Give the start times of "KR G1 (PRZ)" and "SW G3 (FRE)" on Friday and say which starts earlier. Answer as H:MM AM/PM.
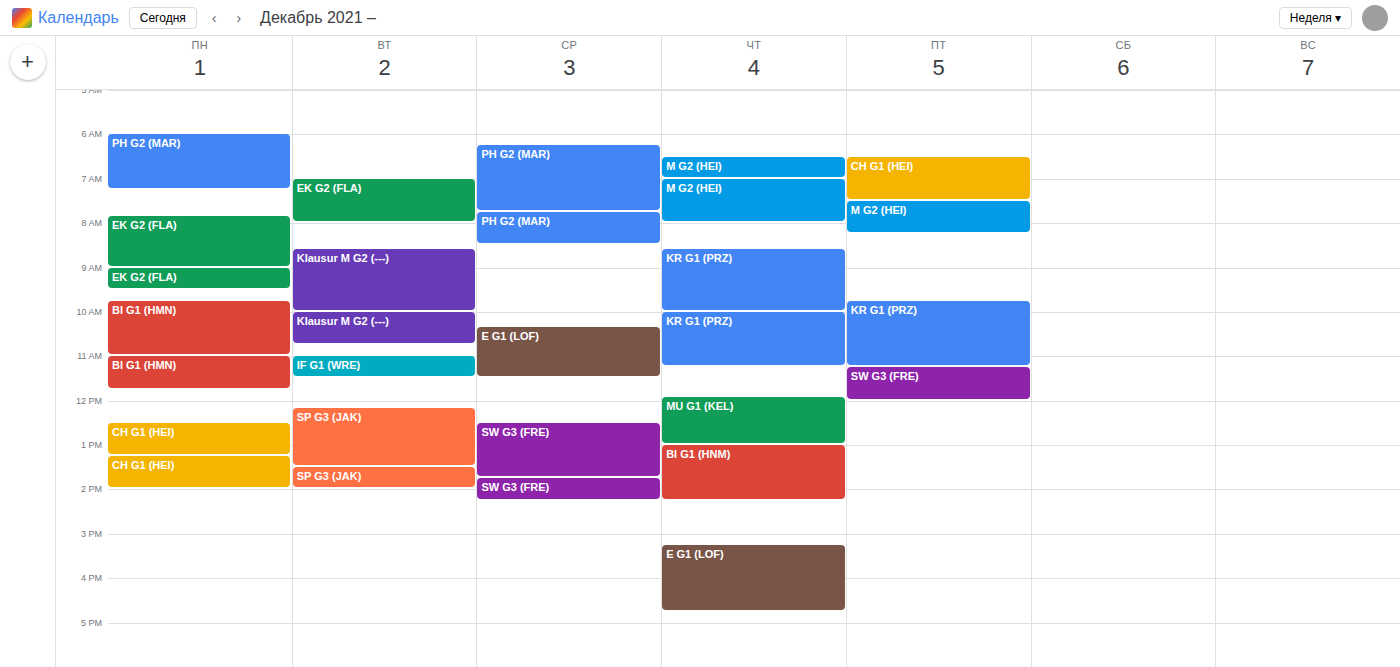
"KR G1 (PRZ)" 9:45 AM; "SW G3 (FRE)" 11:15 AM.